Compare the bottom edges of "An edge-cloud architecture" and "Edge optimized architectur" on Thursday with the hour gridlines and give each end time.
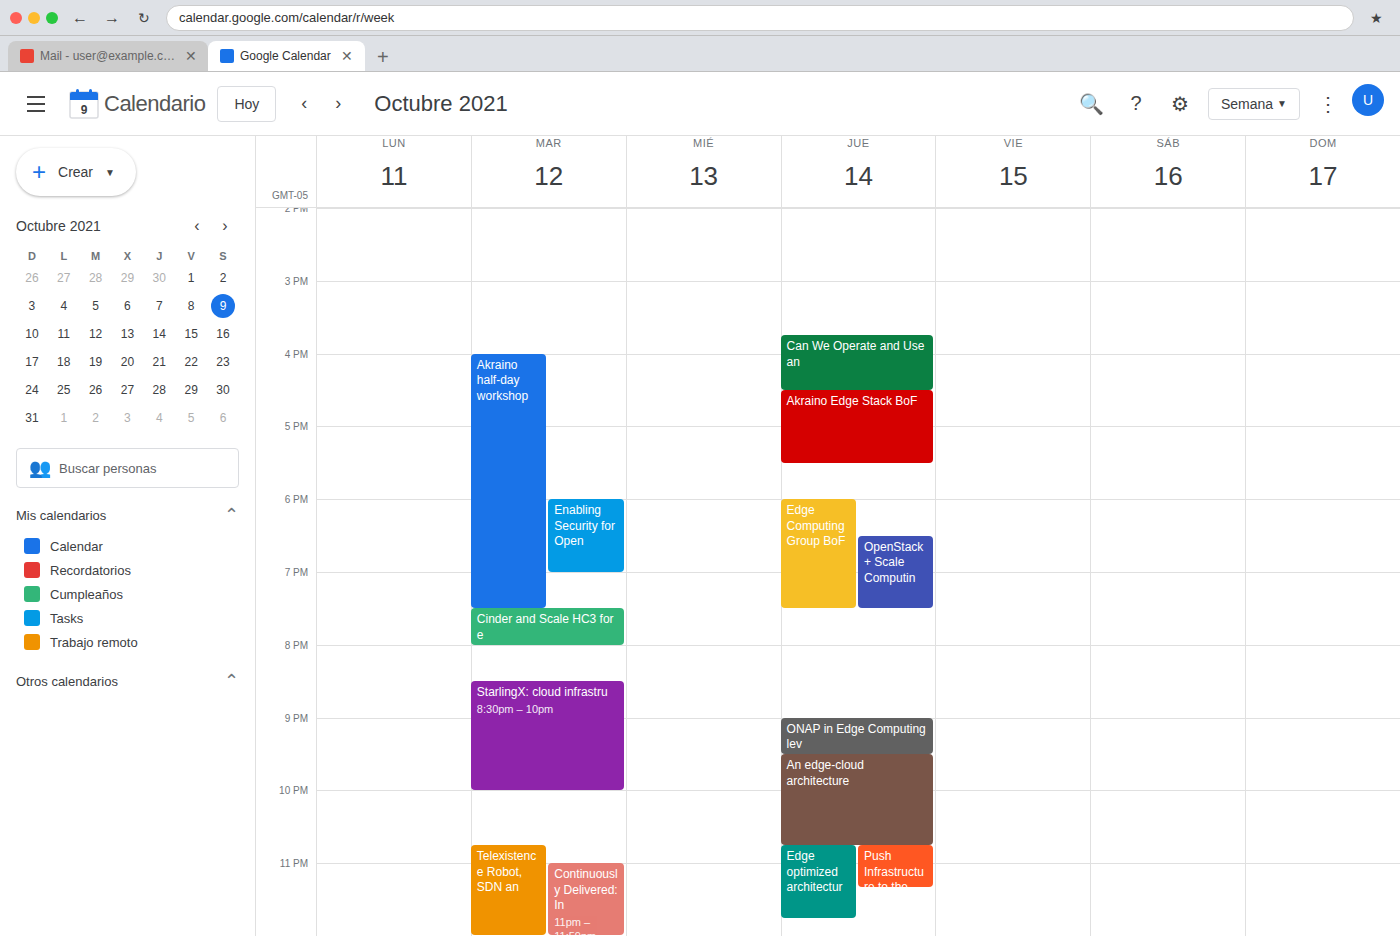
"An edge-cloud architecture": 10:45 PM, neither: three quarters of the way from the 10 PM line to the 11 PM line. "Edge optimized architectur": 11:45 PM, neither: three quarters of the way from the 11 PM line to the 12 AM line.